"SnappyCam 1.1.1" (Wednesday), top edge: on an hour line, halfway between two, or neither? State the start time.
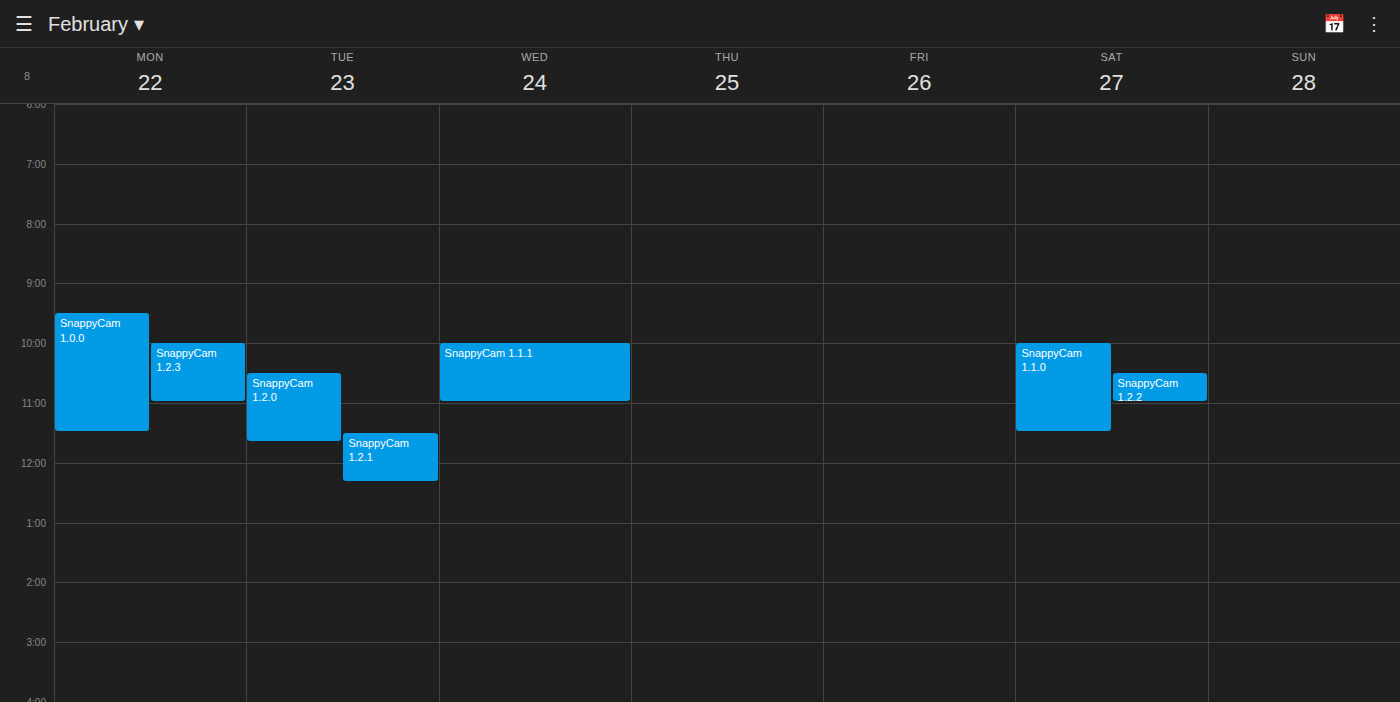
10:00 AM -- exactly on the 10 AM line.